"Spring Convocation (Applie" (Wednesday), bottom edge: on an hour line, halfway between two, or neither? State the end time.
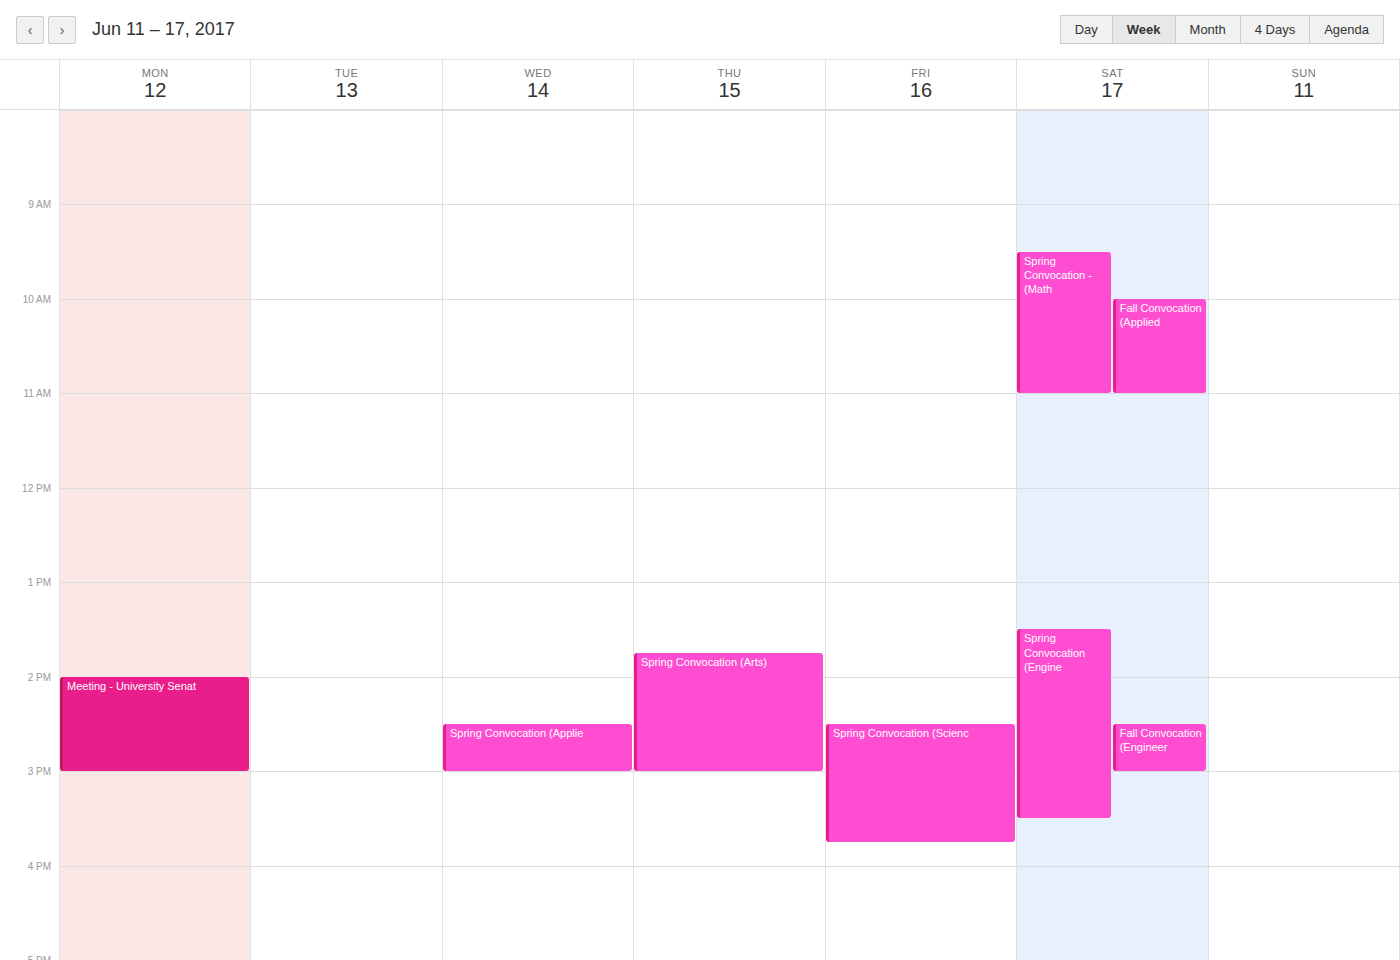
3:00 PM -- exactly on the 3 PM line.